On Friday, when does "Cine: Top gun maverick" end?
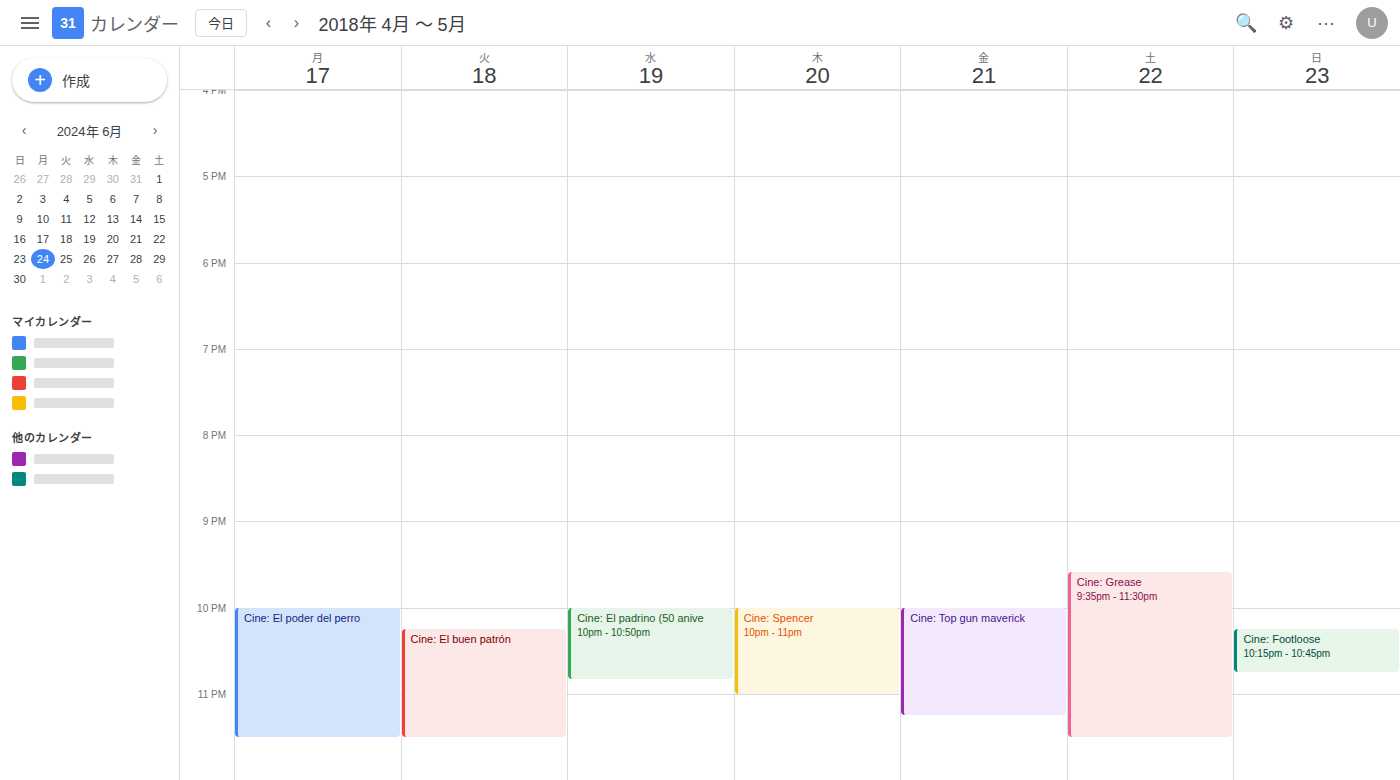
11:15 PM